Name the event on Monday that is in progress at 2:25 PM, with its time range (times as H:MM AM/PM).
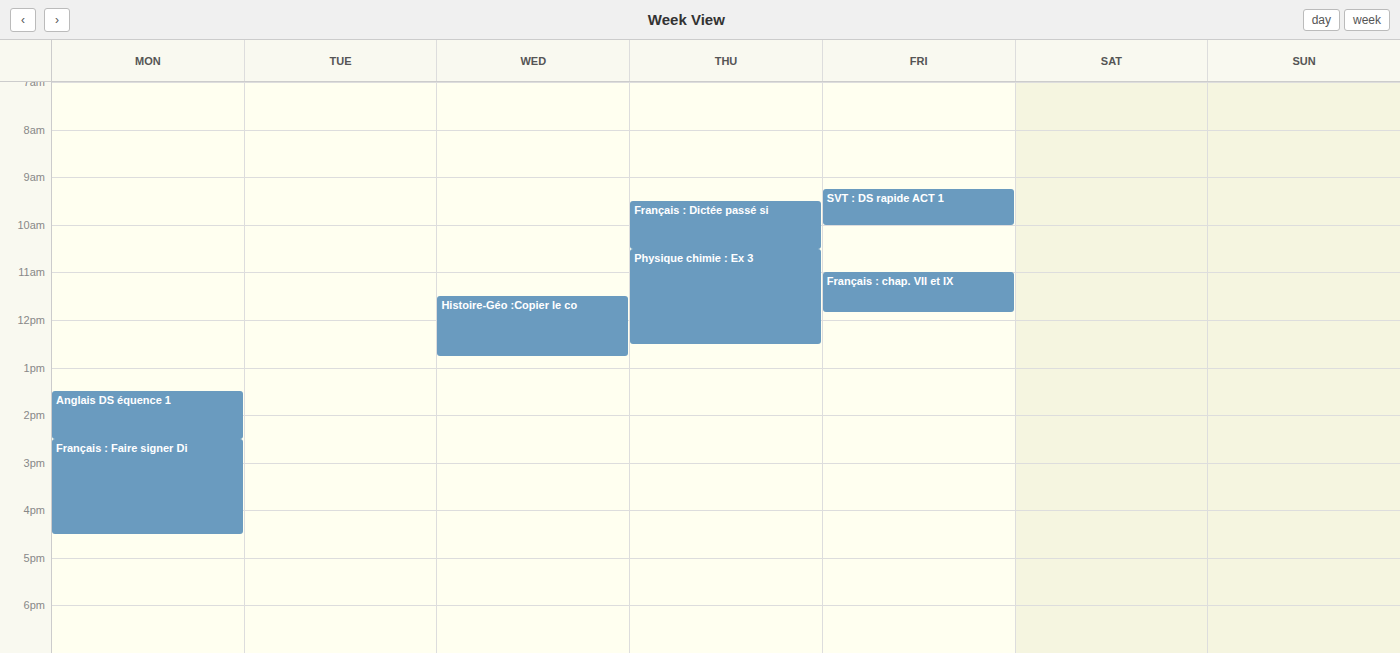
"Anglais DS équence 1", 1:30 PM to 2:30 PM